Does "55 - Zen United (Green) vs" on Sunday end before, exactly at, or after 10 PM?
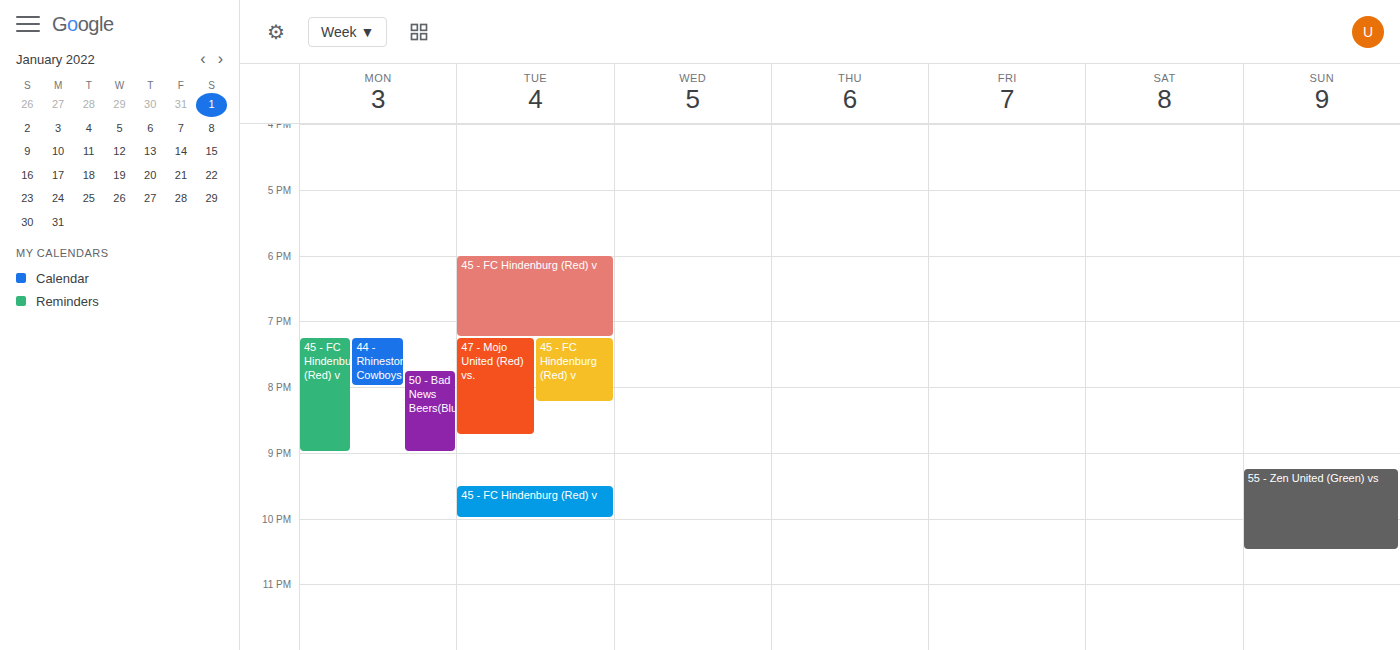
10:30 PM -- after 10 PM, 30 minutes below the 10 PM line.